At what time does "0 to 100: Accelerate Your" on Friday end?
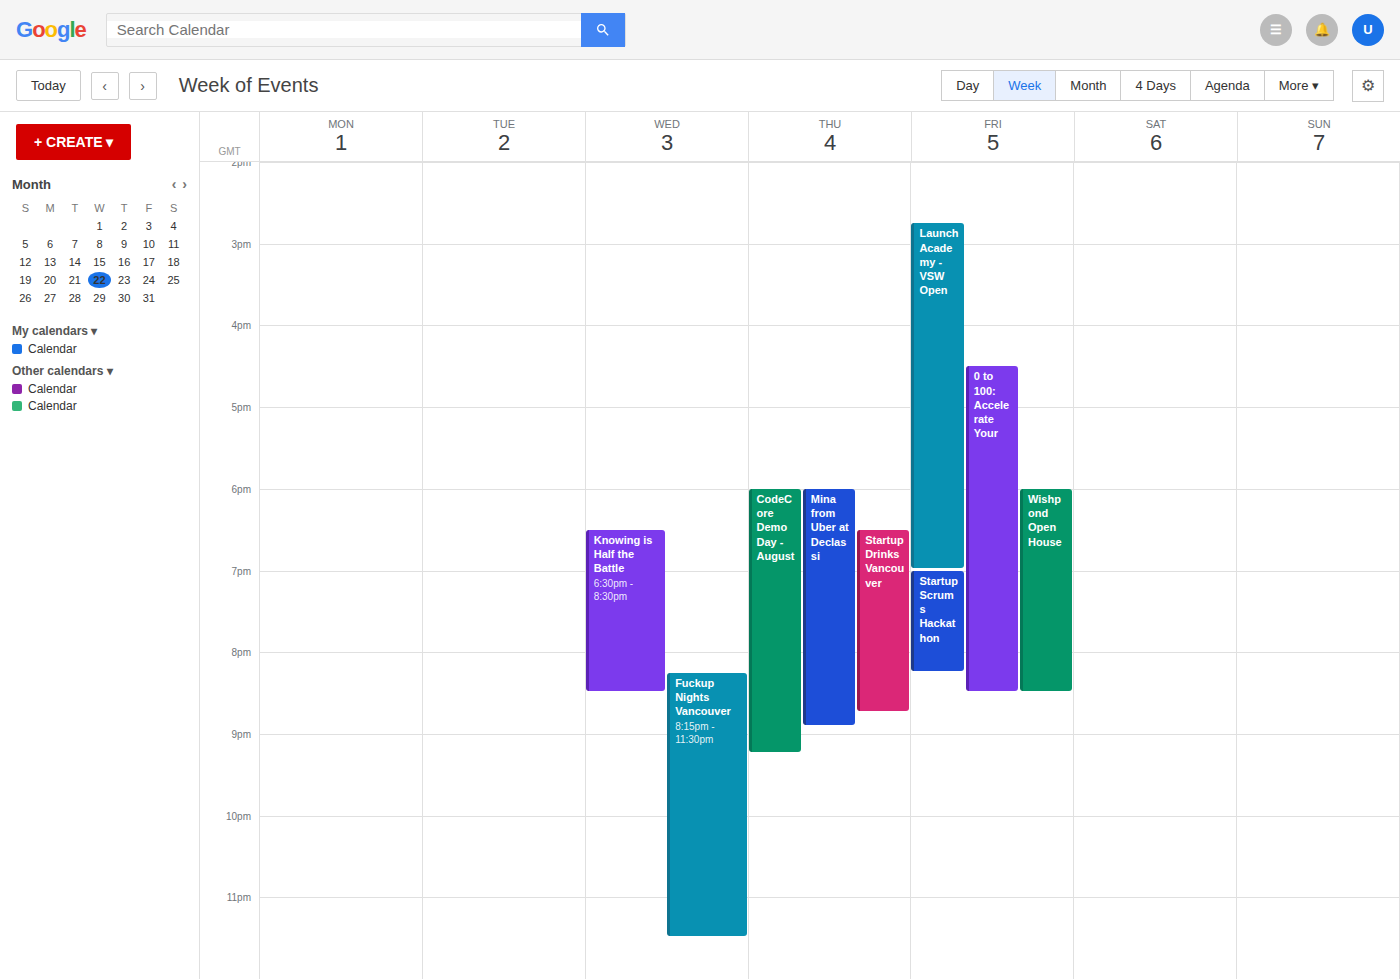
8:30 PM